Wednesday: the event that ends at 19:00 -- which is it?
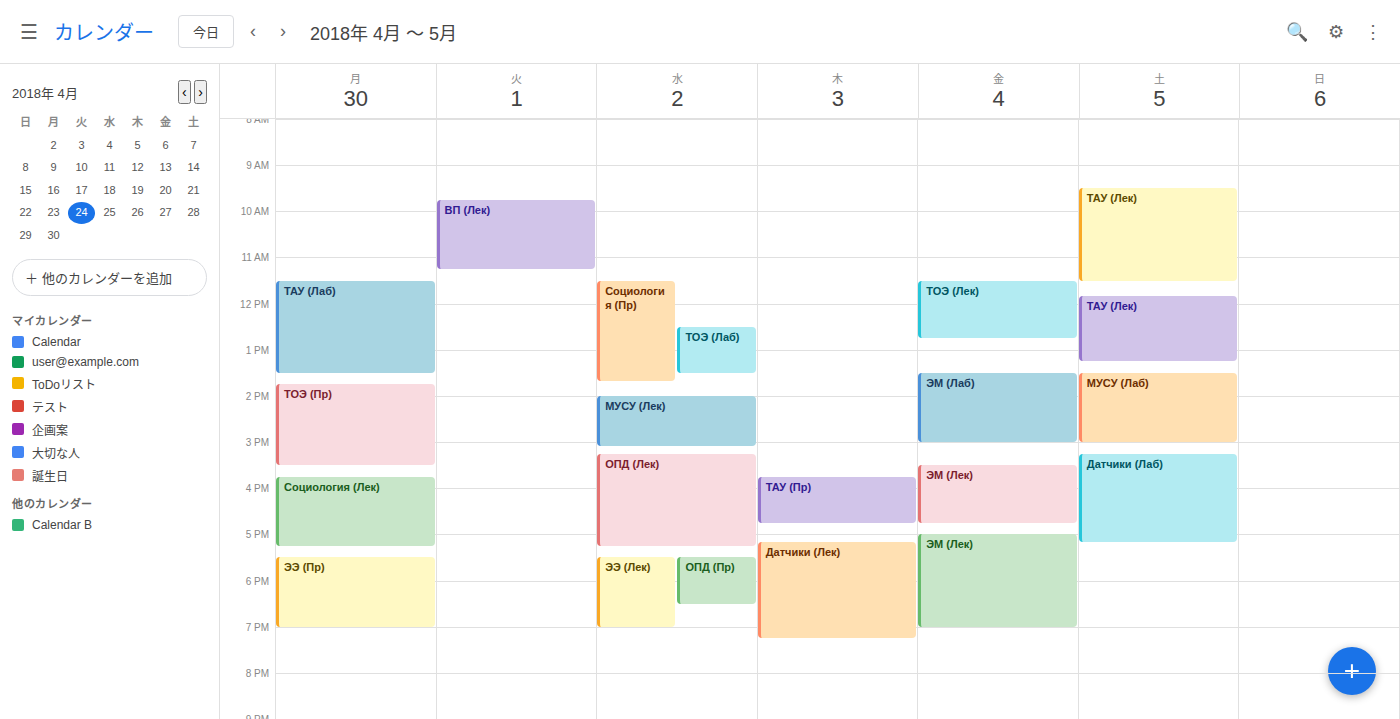
"ЭЭ (Лек)"